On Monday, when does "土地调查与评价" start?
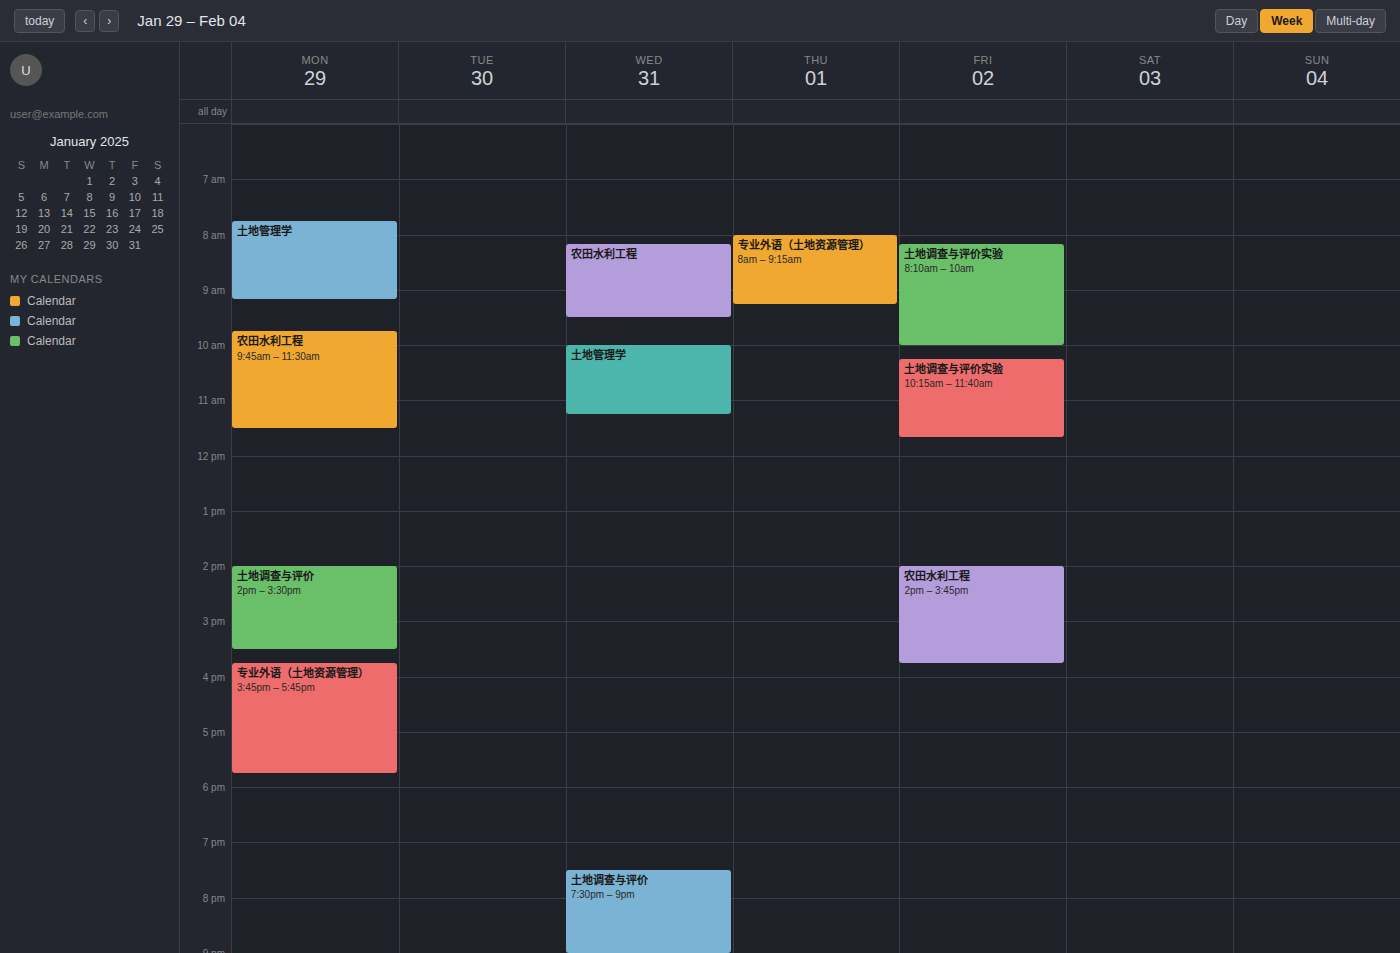
2:00 PM